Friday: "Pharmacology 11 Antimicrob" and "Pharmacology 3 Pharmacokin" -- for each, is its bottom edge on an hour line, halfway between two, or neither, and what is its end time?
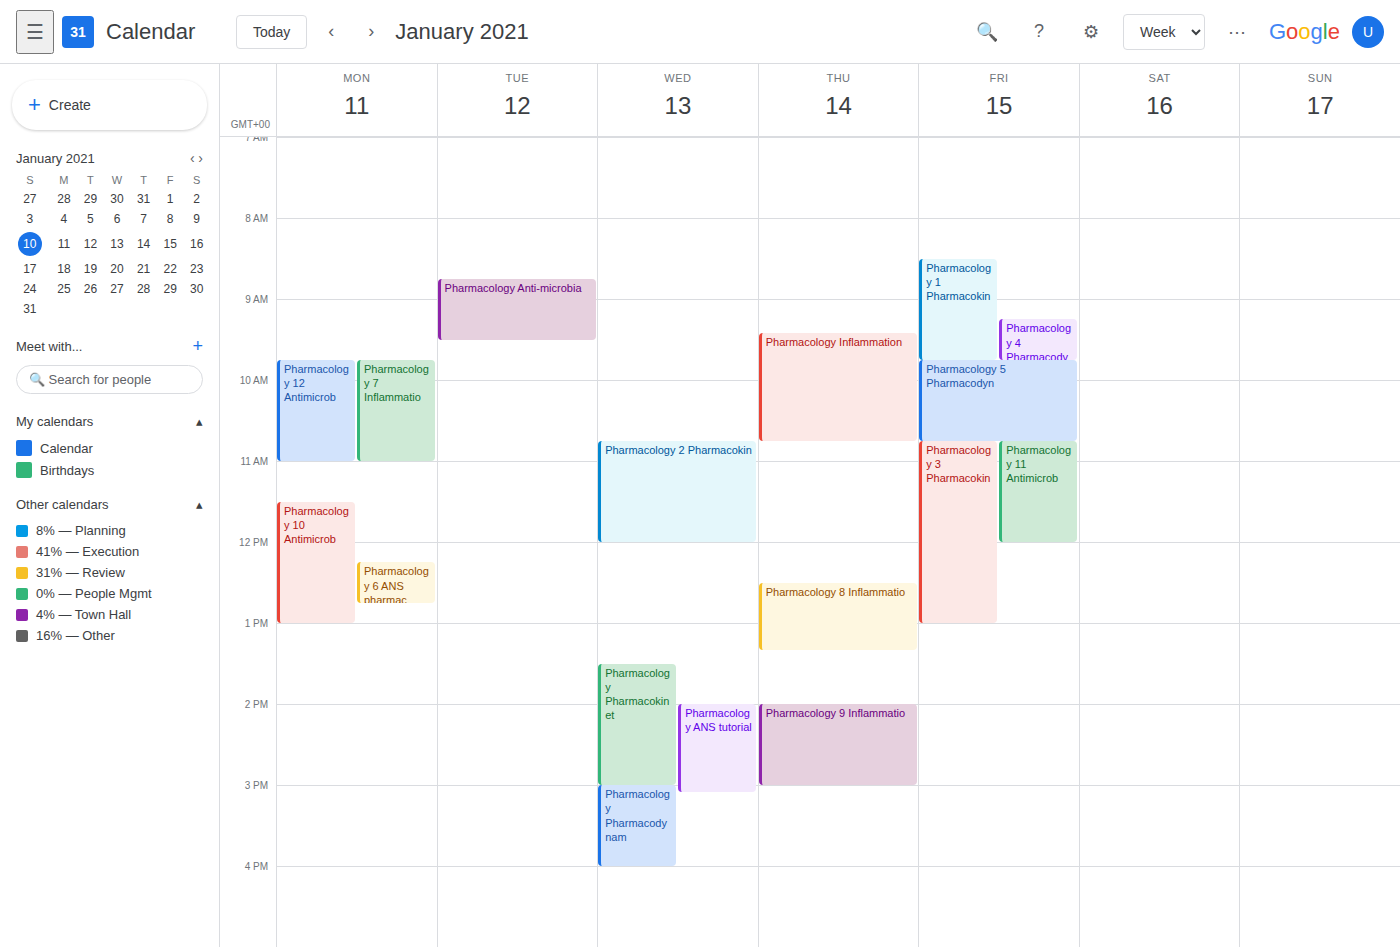
"Pharmacology 11 Antimicrob": 12:00 PM, exactly on the 12 PM line. "Pharmacology 3 Pharmacokin": 1:00 PM, exactly on the 1 PM line.